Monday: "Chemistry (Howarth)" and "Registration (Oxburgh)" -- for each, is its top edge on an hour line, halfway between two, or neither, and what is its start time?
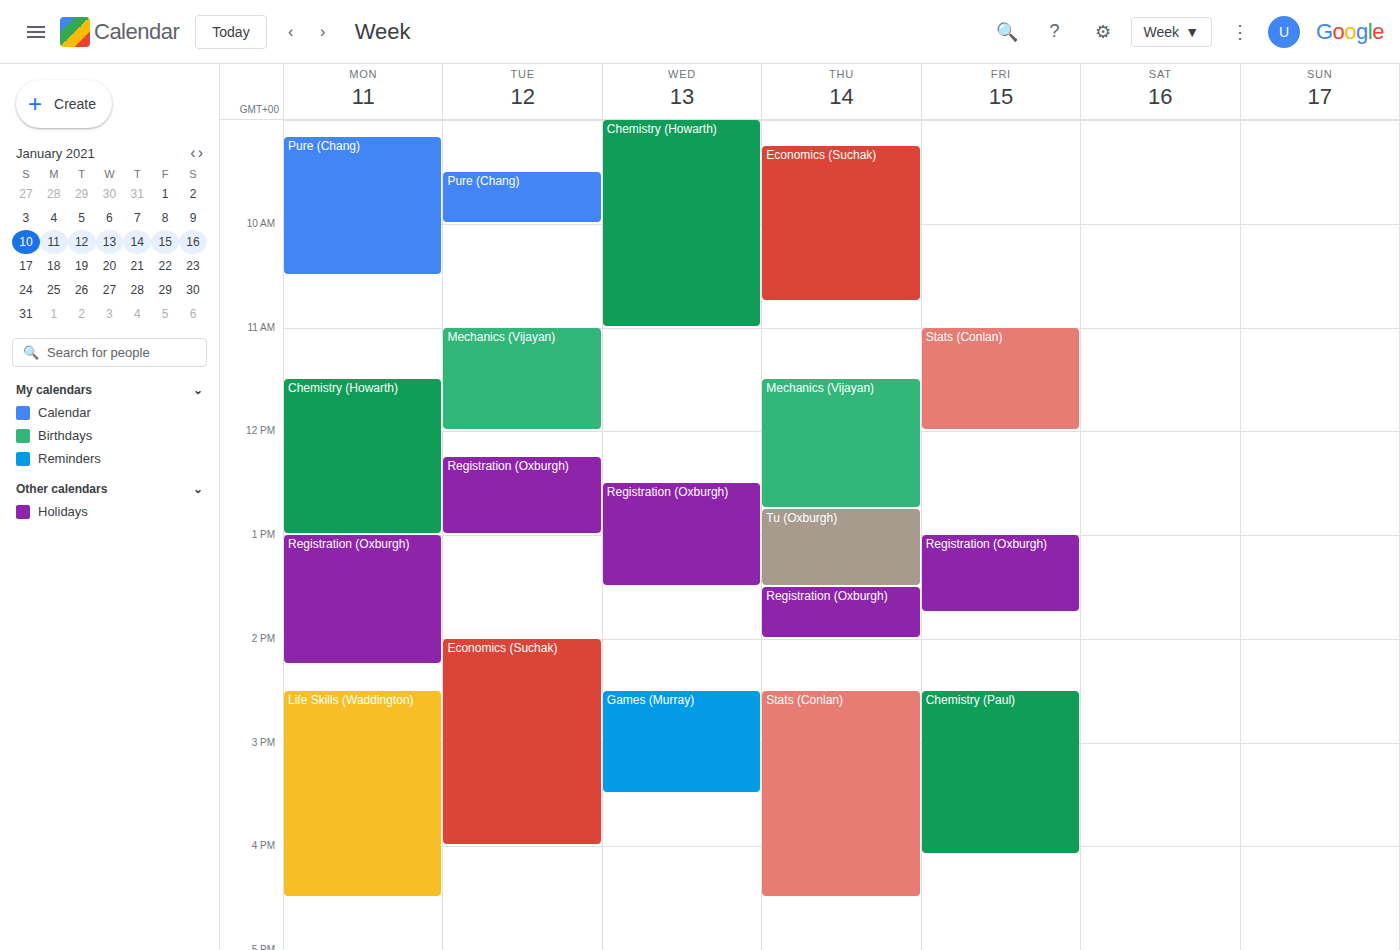
"Chemistry (Howarth)": 11:30 AM, halfway between the 11 AM and 12 PM lines. "Registration (Oxburgh)": 1:00 PM, exactly on the 1 PM line.